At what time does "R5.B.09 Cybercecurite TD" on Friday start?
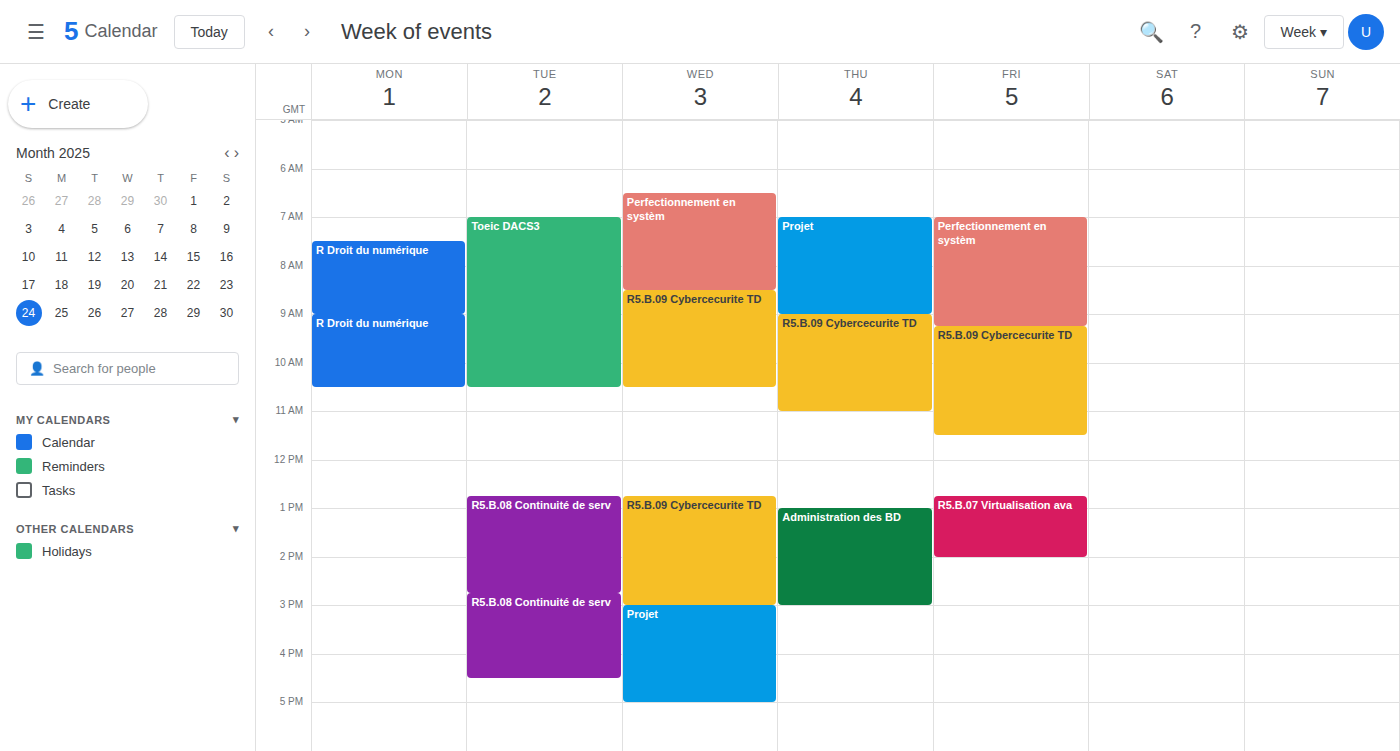
09:15